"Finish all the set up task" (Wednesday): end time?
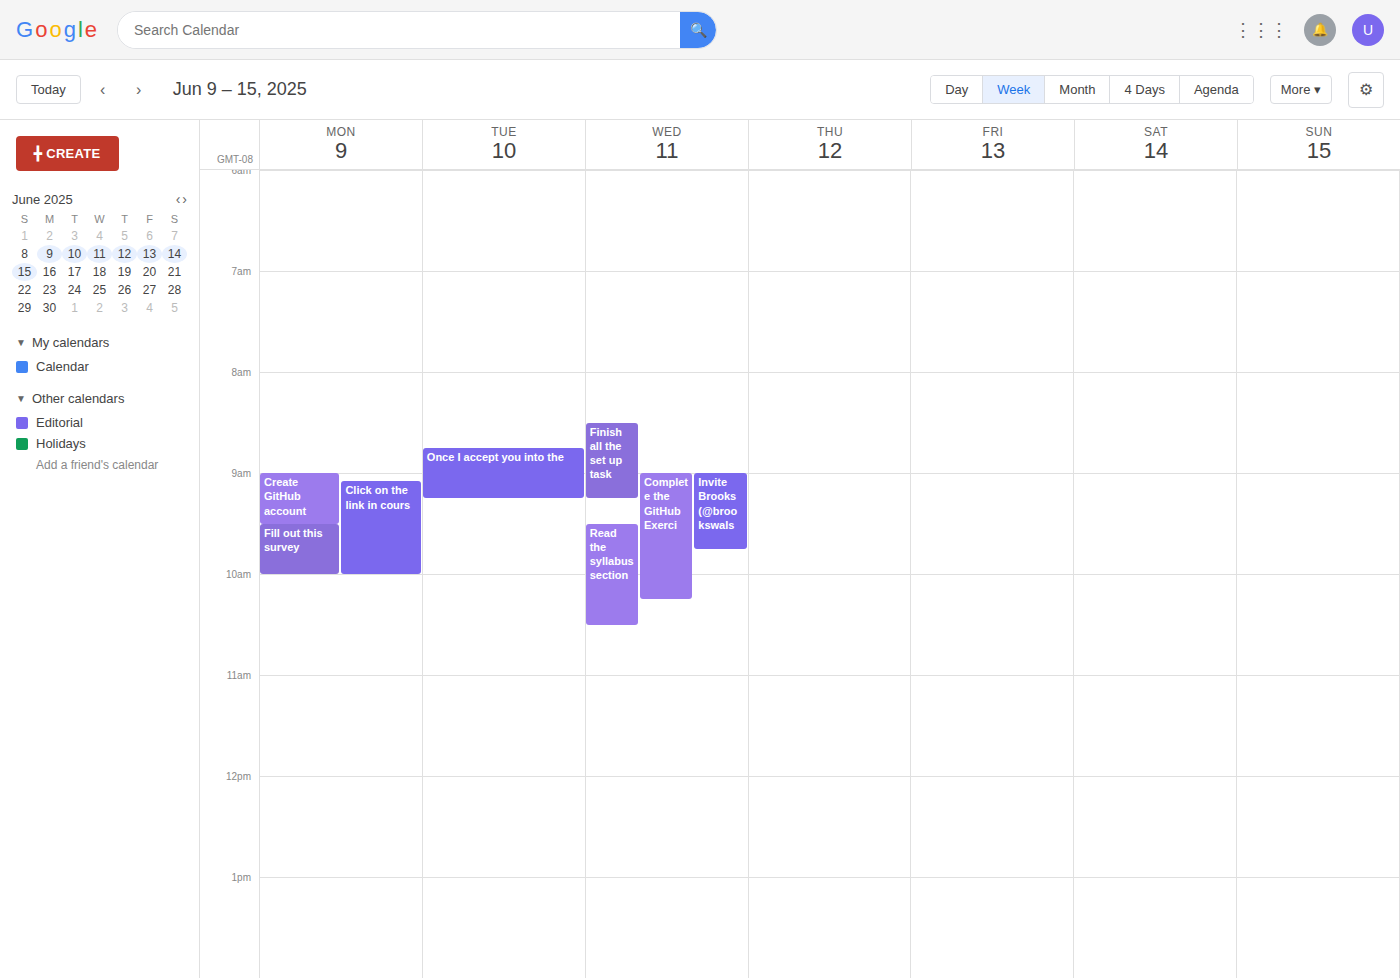
9:15 AM